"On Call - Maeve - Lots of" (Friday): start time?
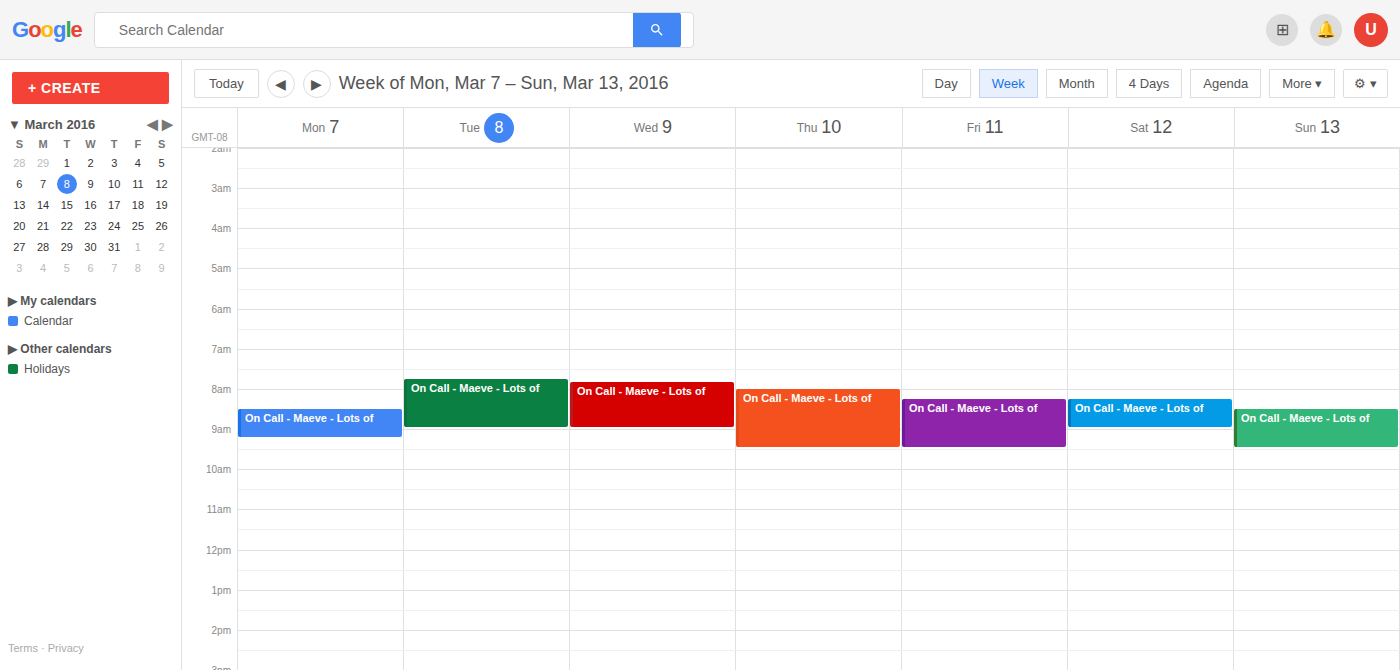
08:15